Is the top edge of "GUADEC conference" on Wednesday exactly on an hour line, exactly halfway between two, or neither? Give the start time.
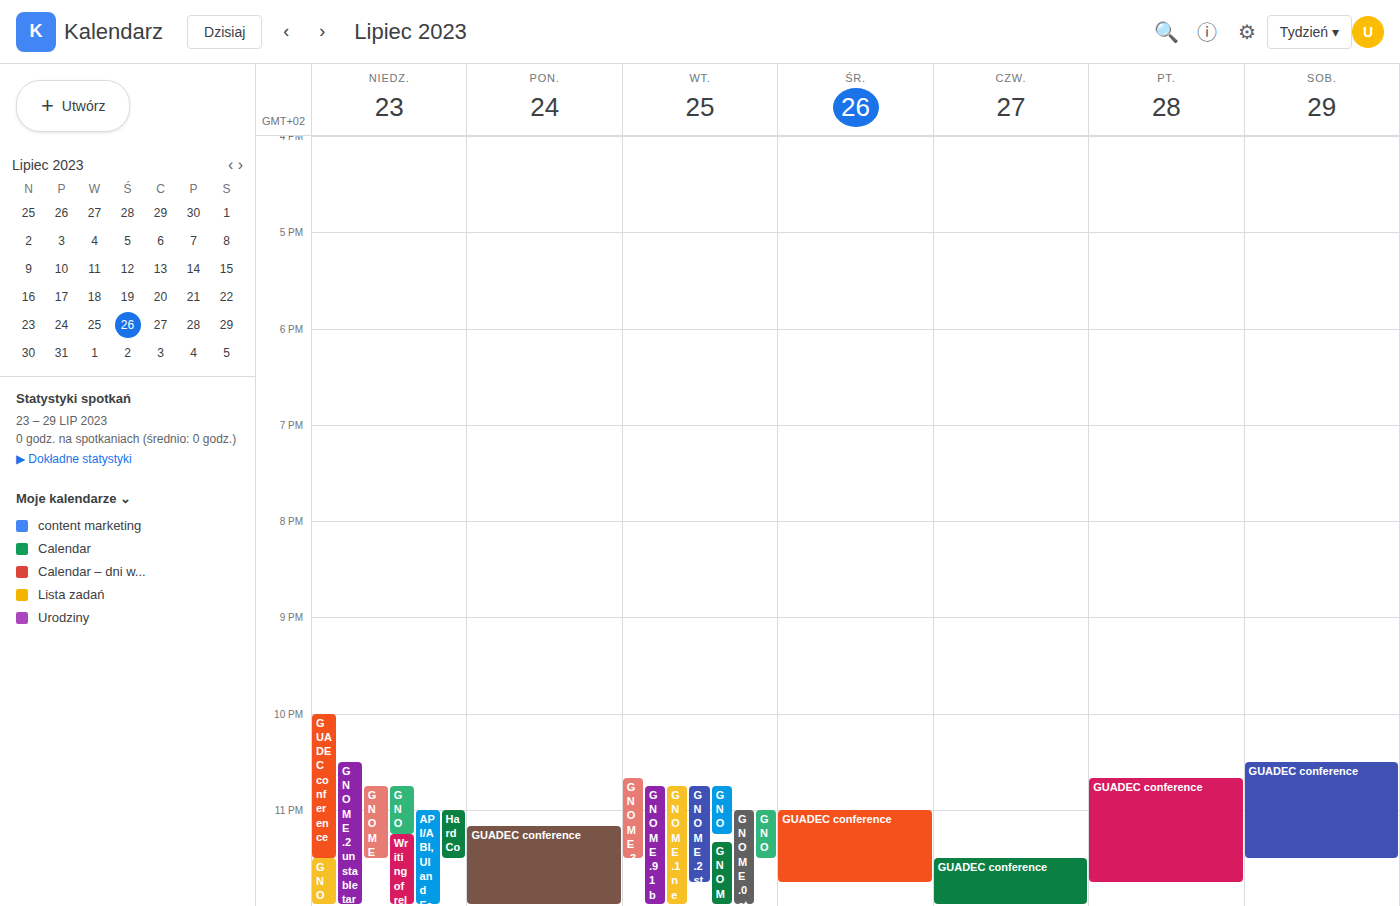
11:00 PM -- exactly on the 11 PM line.